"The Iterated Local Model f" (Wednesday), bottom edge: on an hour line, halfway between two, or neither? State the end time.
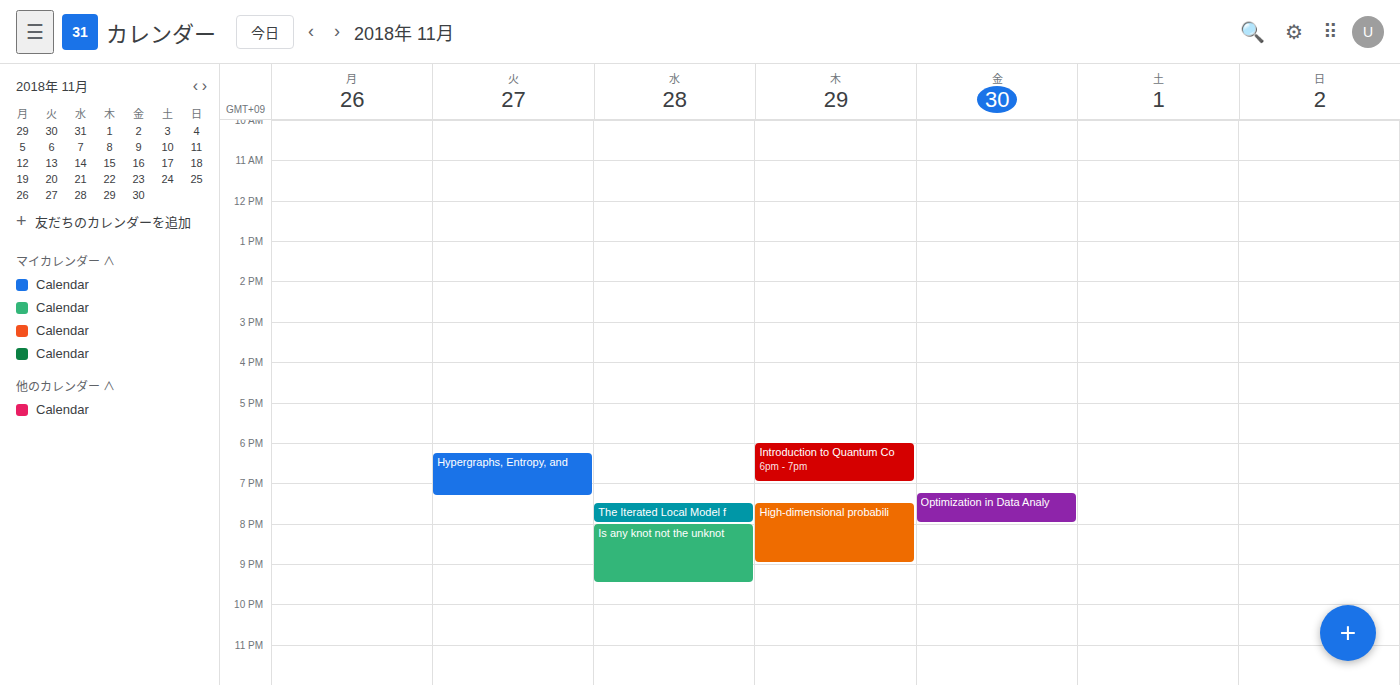
8:00 PM -- exactly on the 8 PM line.